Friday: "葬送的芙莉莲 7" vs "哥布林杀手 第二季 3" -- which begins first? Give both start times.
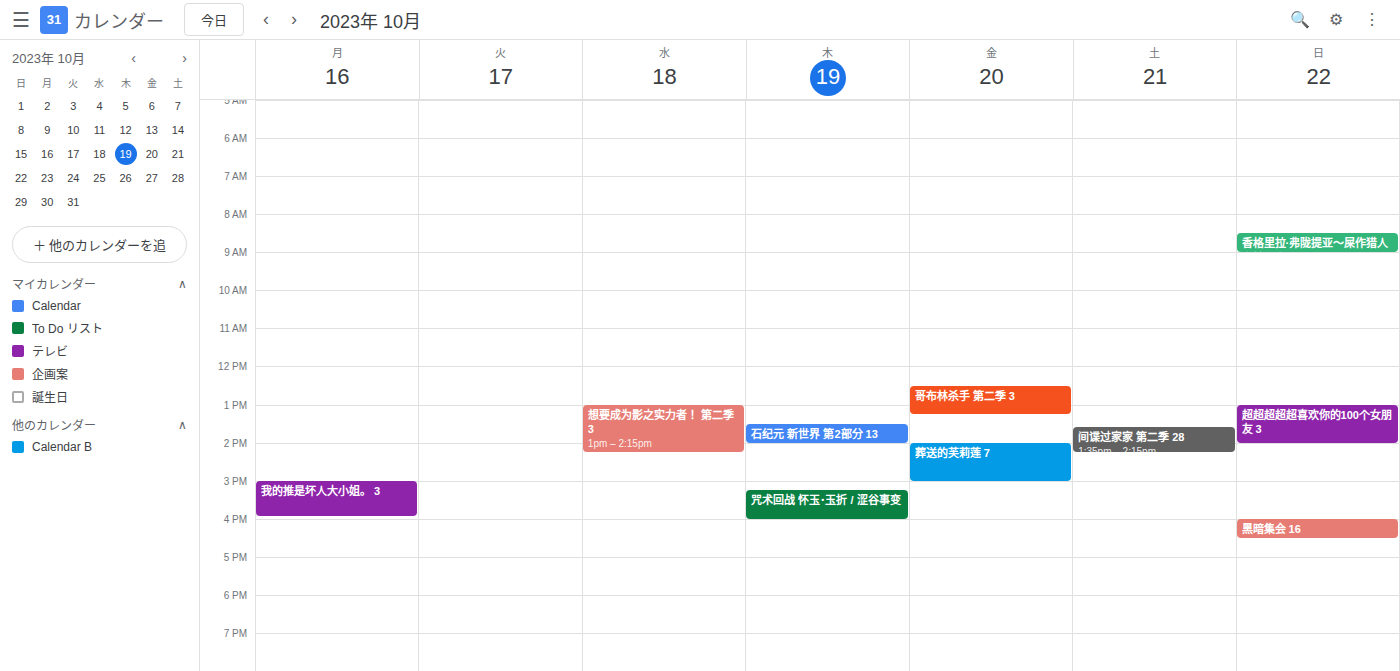
"哥布林杀手 第二季 3" 12:30 PM; "葬送的芙莉莲 7" 2:00 PM.